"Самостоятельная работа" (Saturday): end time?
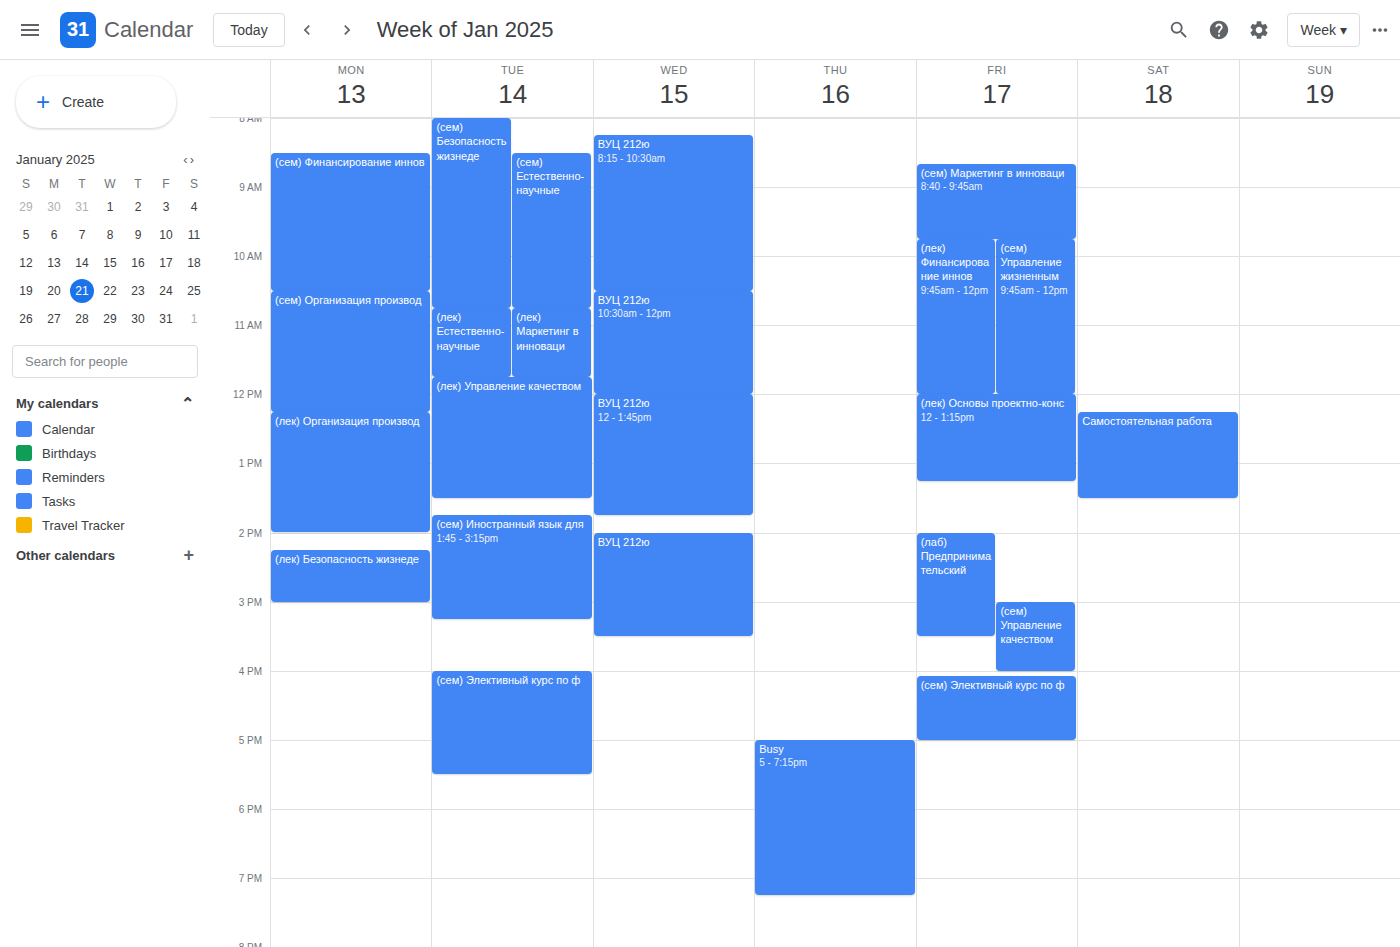
1:30 PM